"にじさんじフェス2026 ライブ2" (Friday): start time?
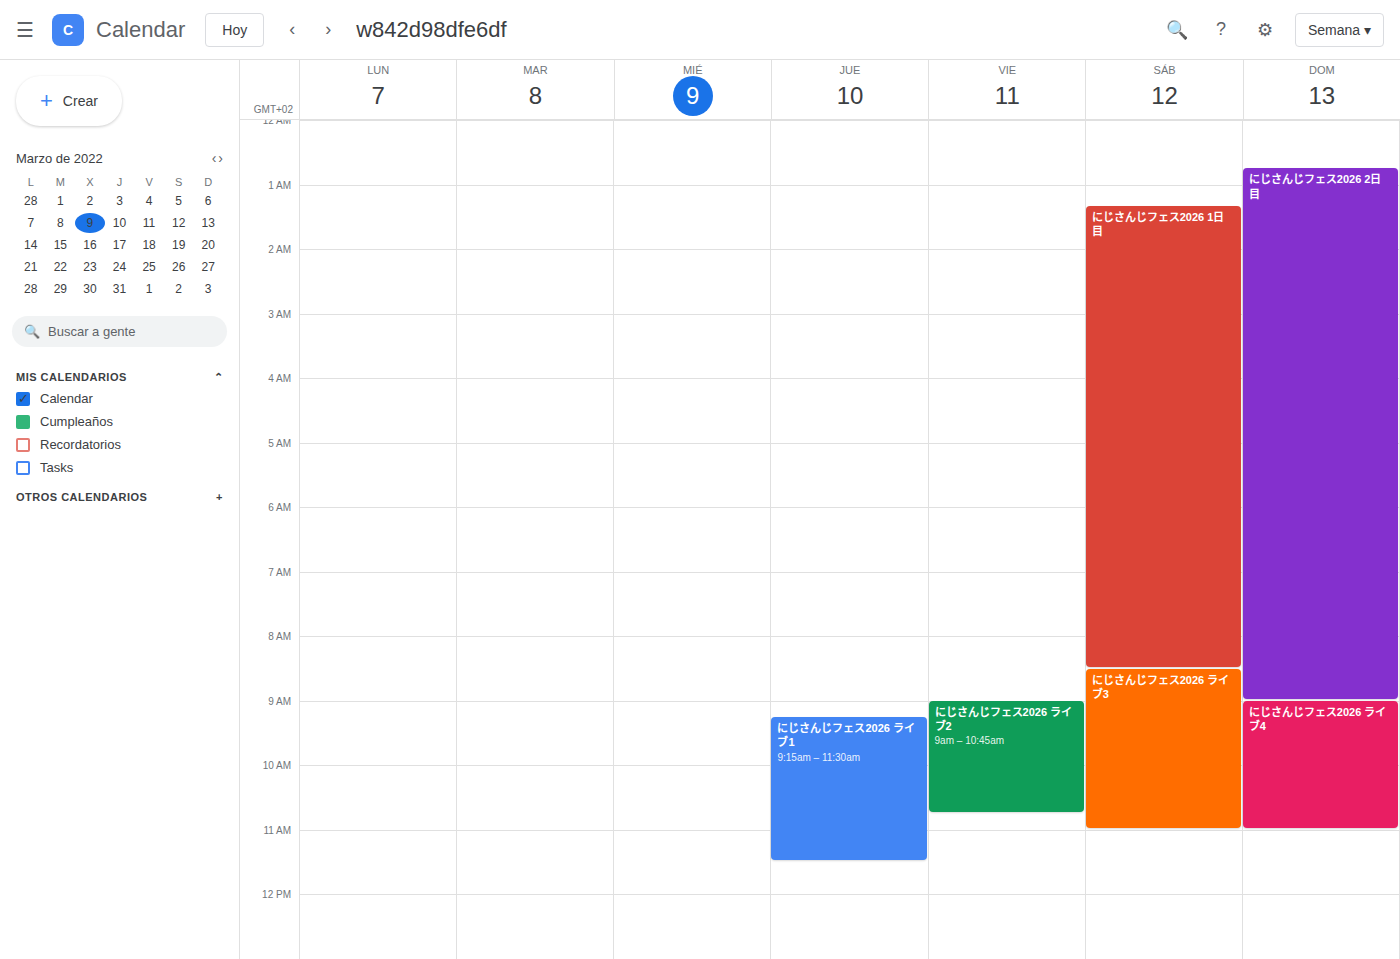
9:00 AM